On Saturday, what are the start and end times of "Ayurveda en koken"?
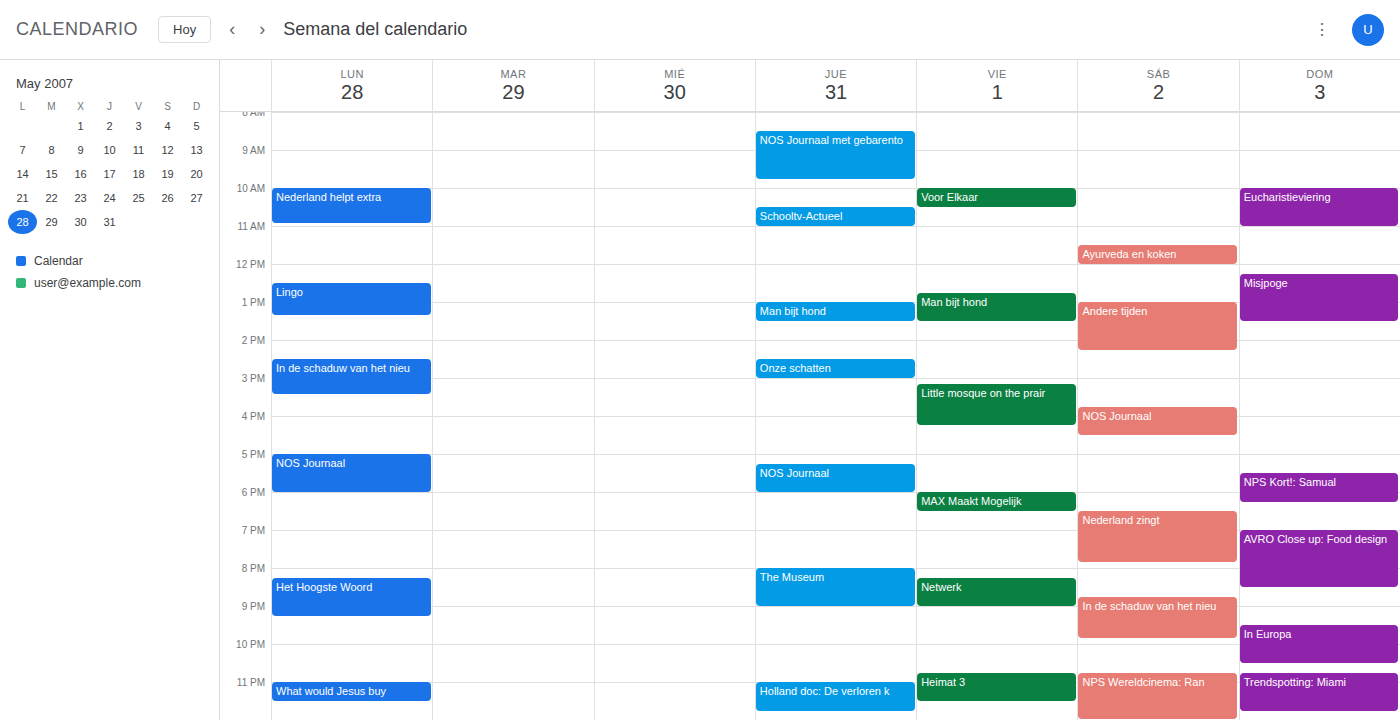
11:30 AM to 12:00 PM